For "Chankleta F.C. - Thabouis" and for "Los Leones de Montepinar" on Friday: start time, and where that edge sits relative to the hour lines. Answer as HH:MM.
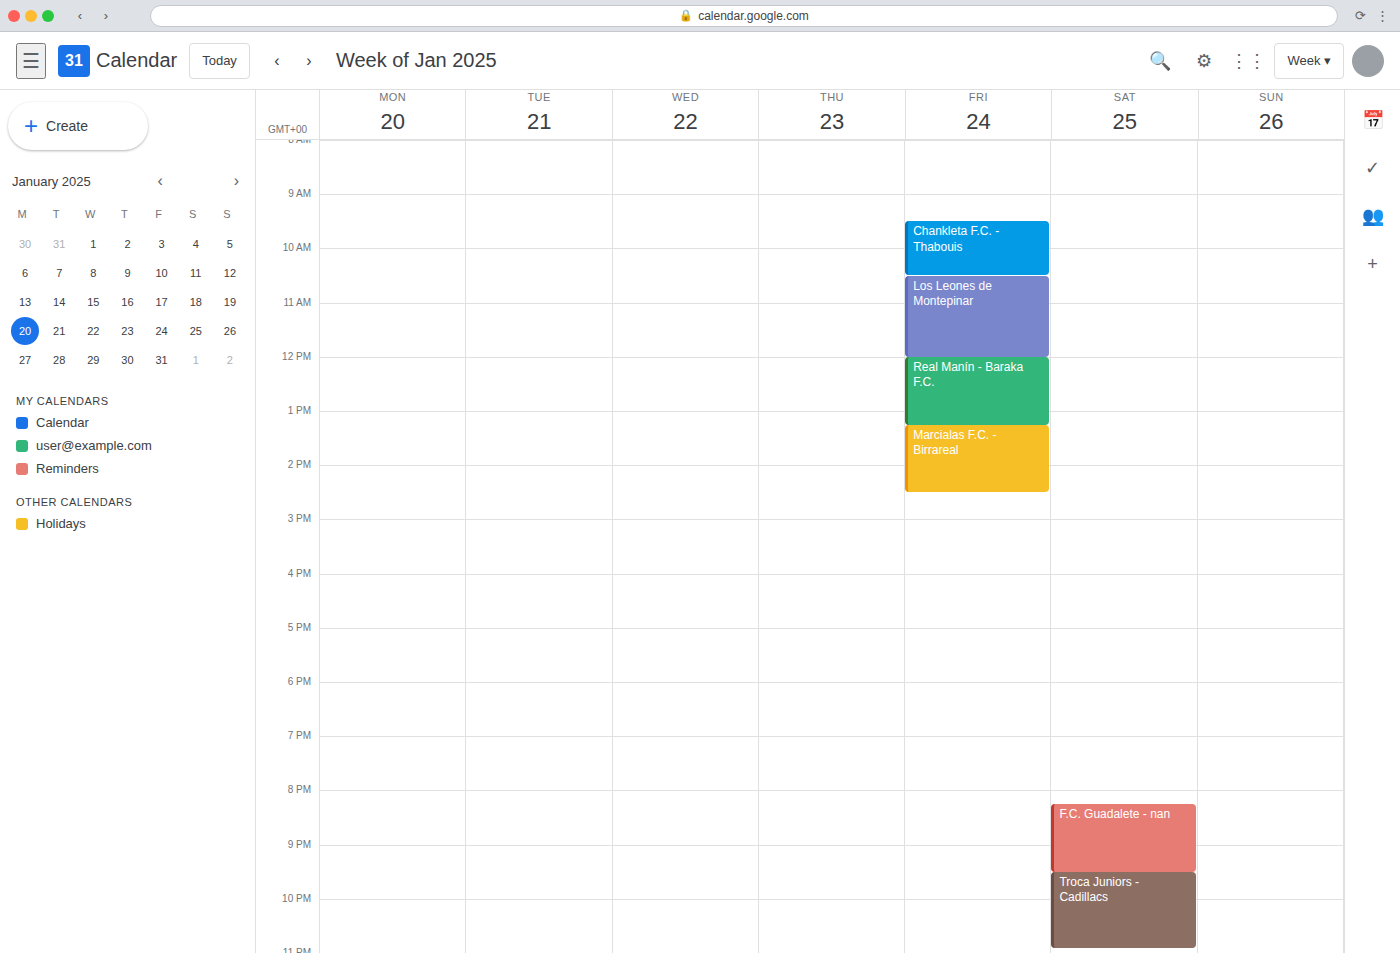
"Chankleta F.C. - Thabouis": 09:30, halfway between the 09:00 and 10:00 lines. "Los Leones de Montepinar": 10:30, halfway between the 10:00 and 11:00 lines.